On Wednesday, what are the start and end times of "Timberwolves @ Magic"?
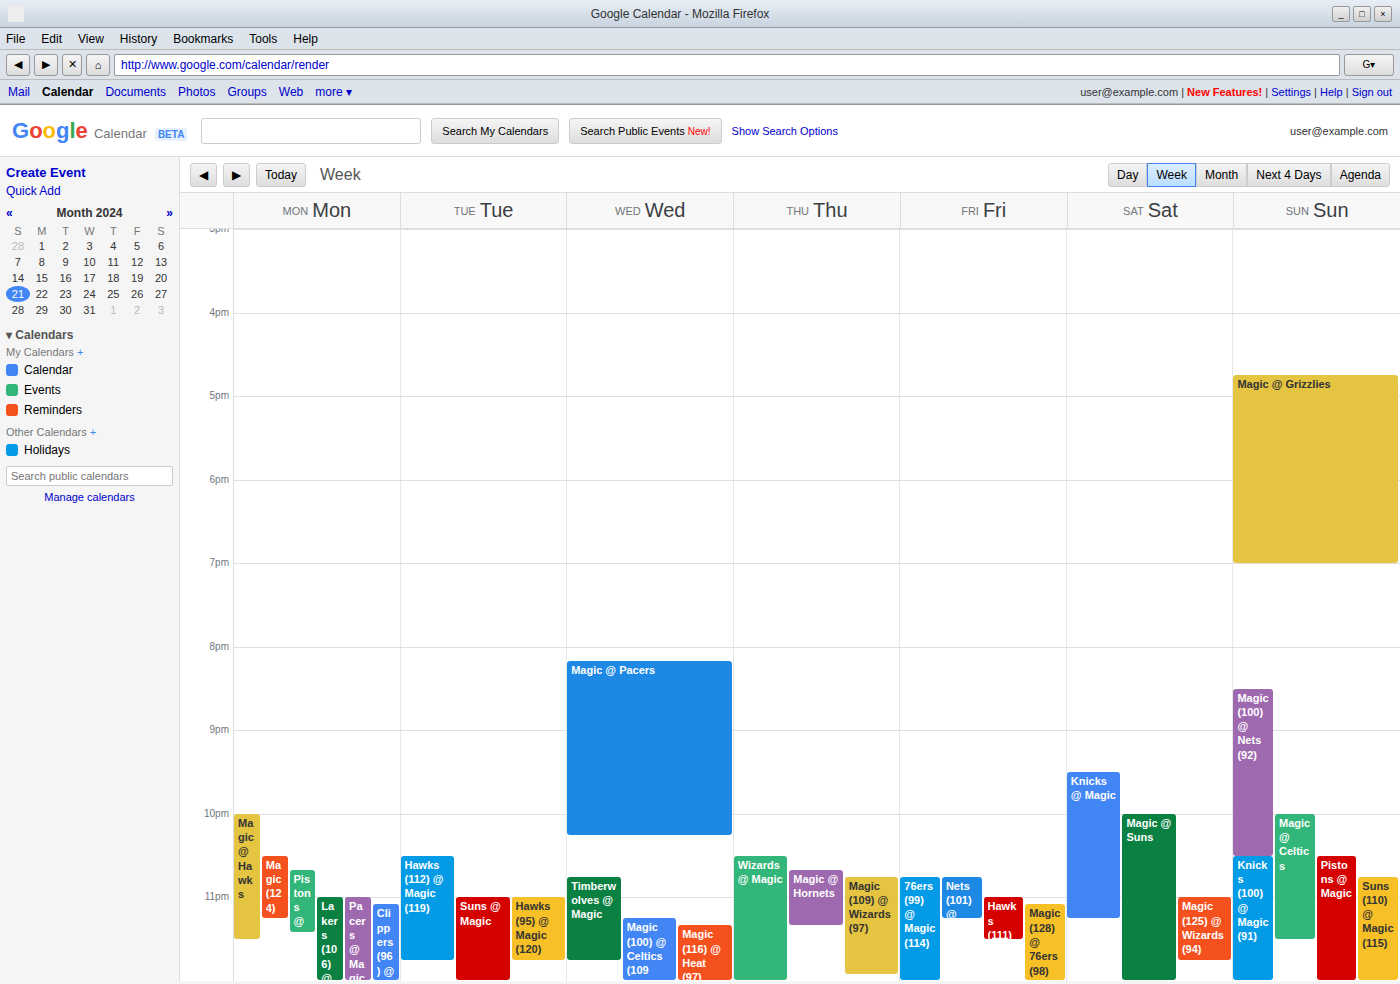
10:45 PM to 11:45 PM